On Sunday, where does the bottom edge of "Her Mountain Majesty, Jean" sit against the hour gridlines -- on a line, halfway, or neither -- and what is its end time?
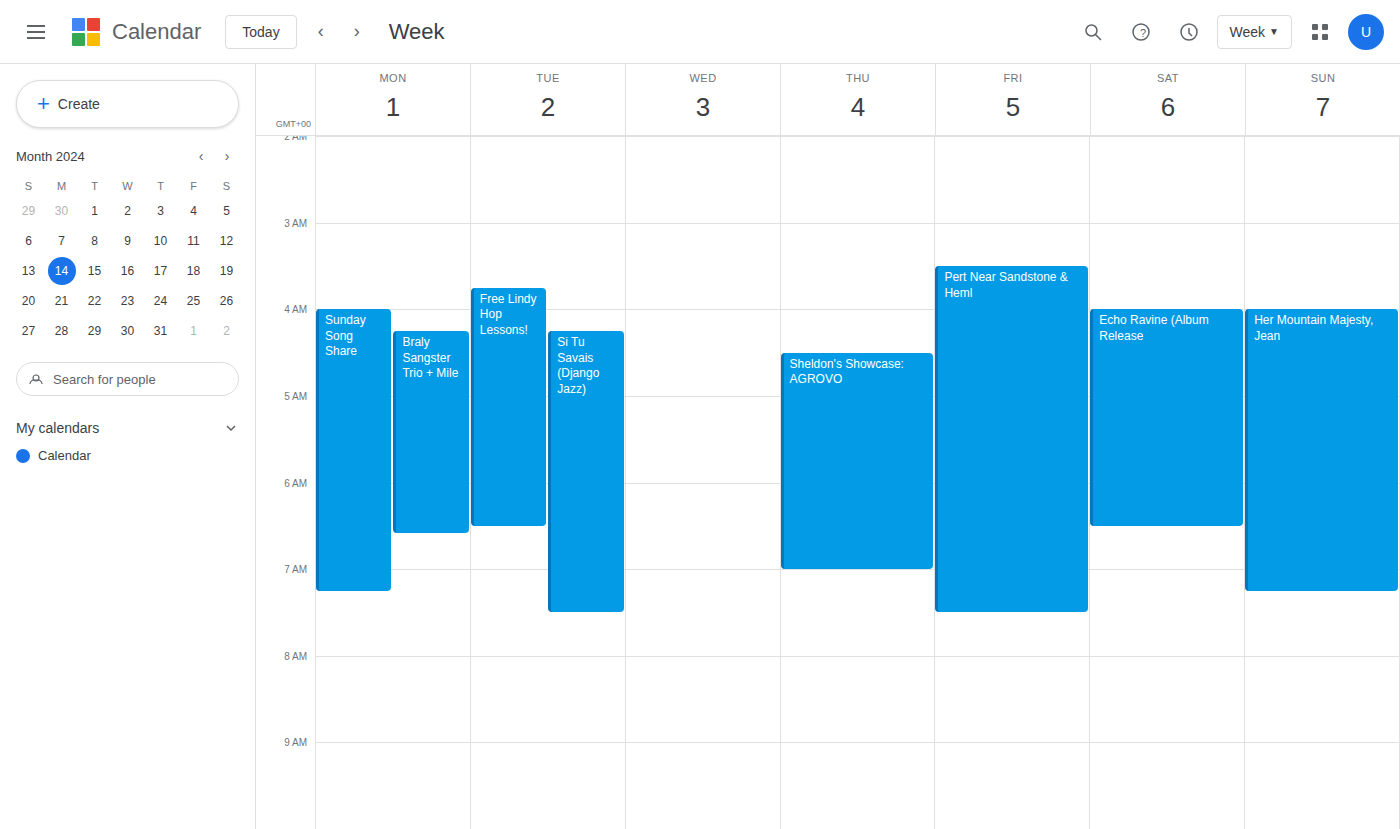
7:15 AM -- neither: a quarter of the way from the 7 AM line to the 8 AM line.